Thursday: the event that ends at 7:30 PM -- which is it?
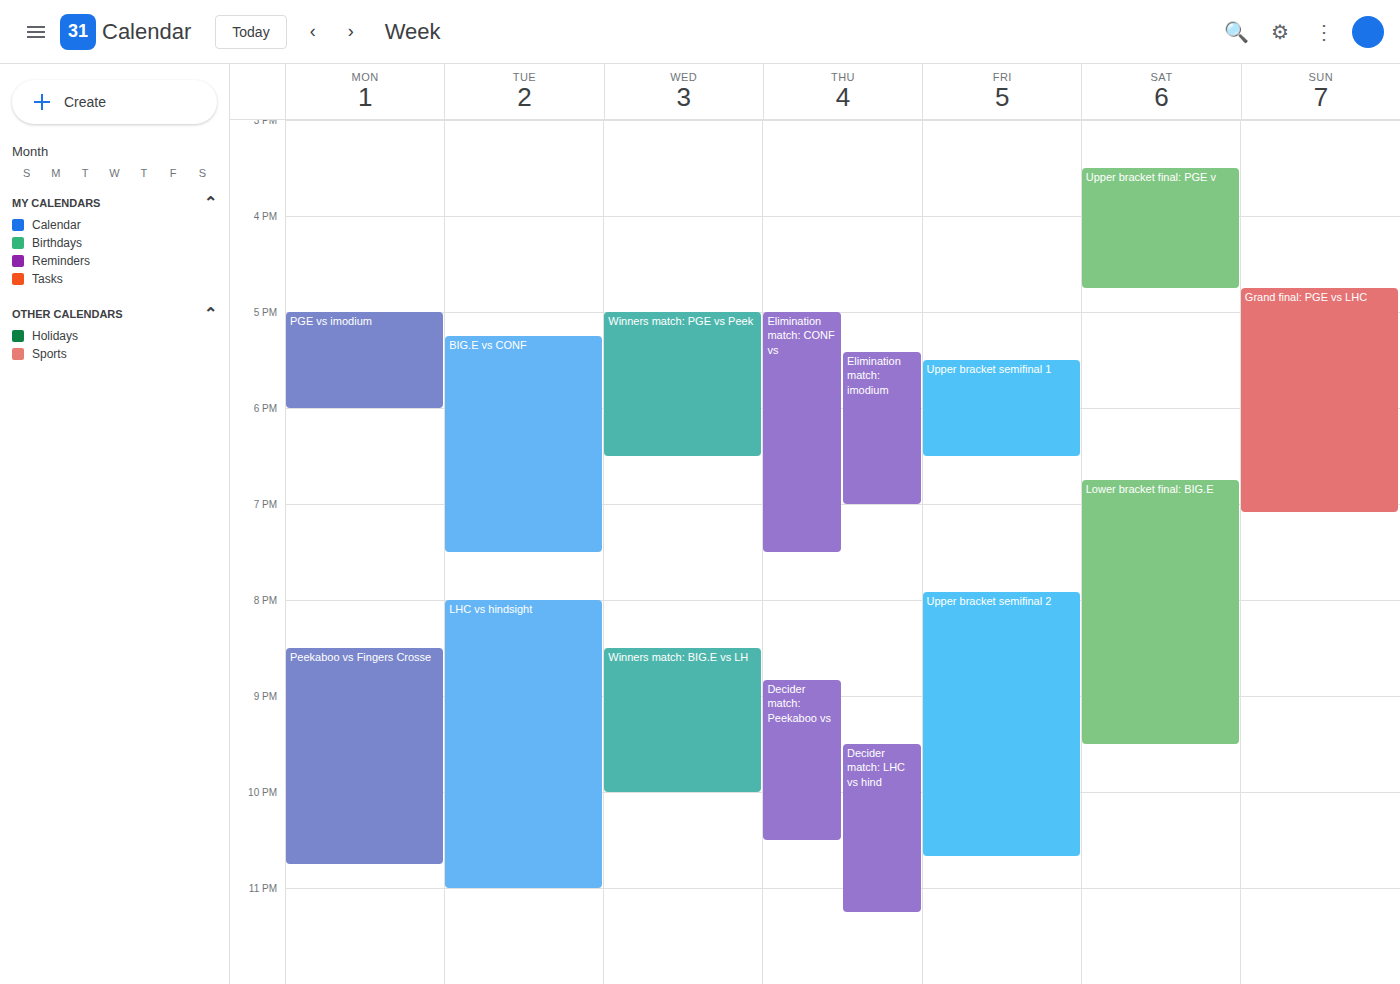
"Elimination match: CONF vs"